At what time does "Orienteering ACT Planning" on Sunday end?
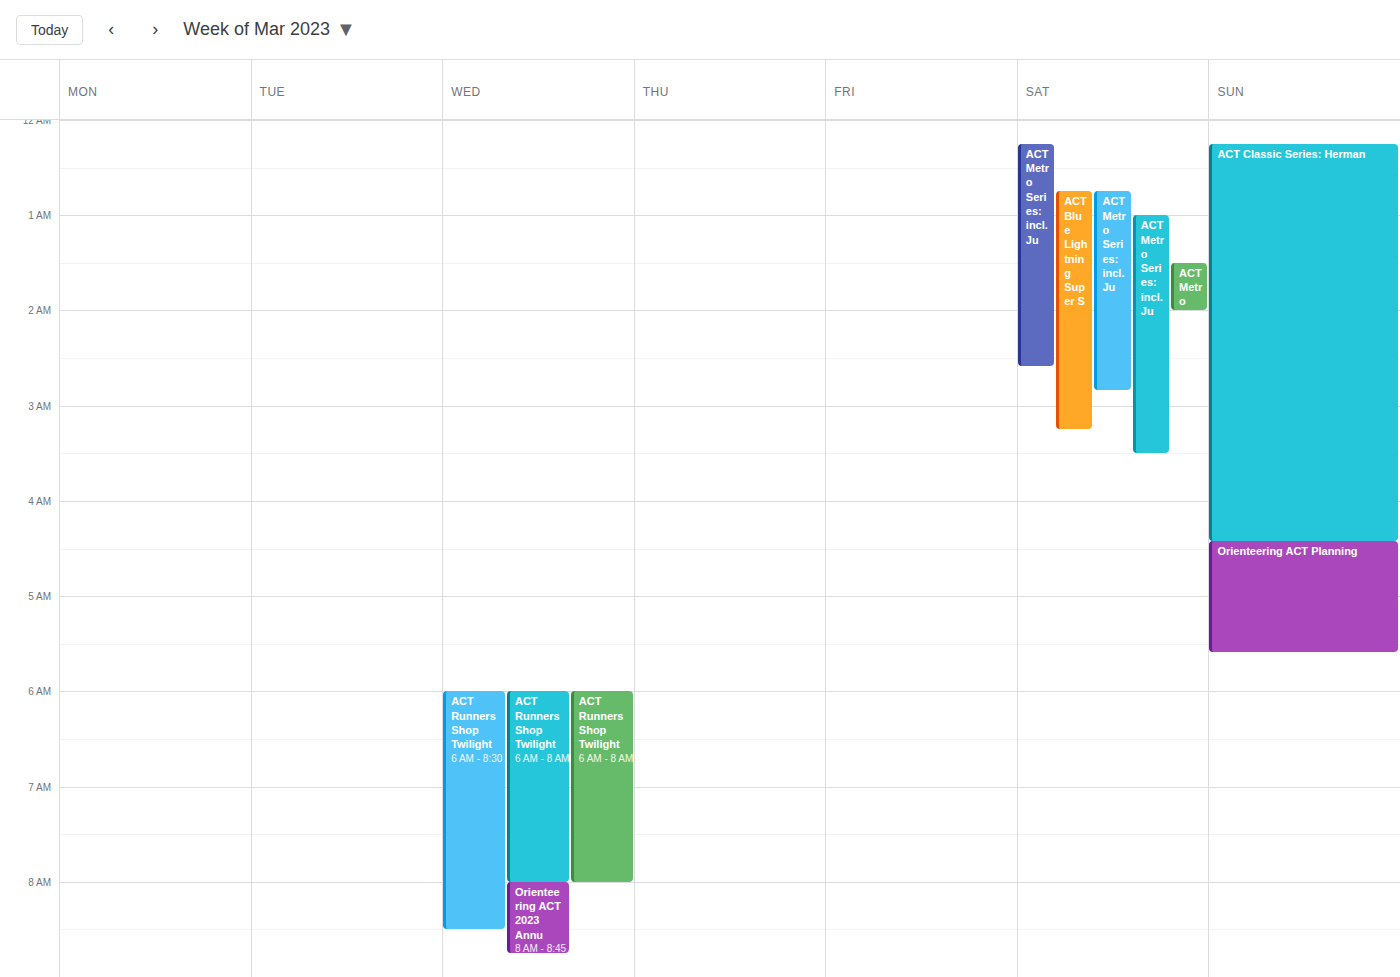
5:35 AM